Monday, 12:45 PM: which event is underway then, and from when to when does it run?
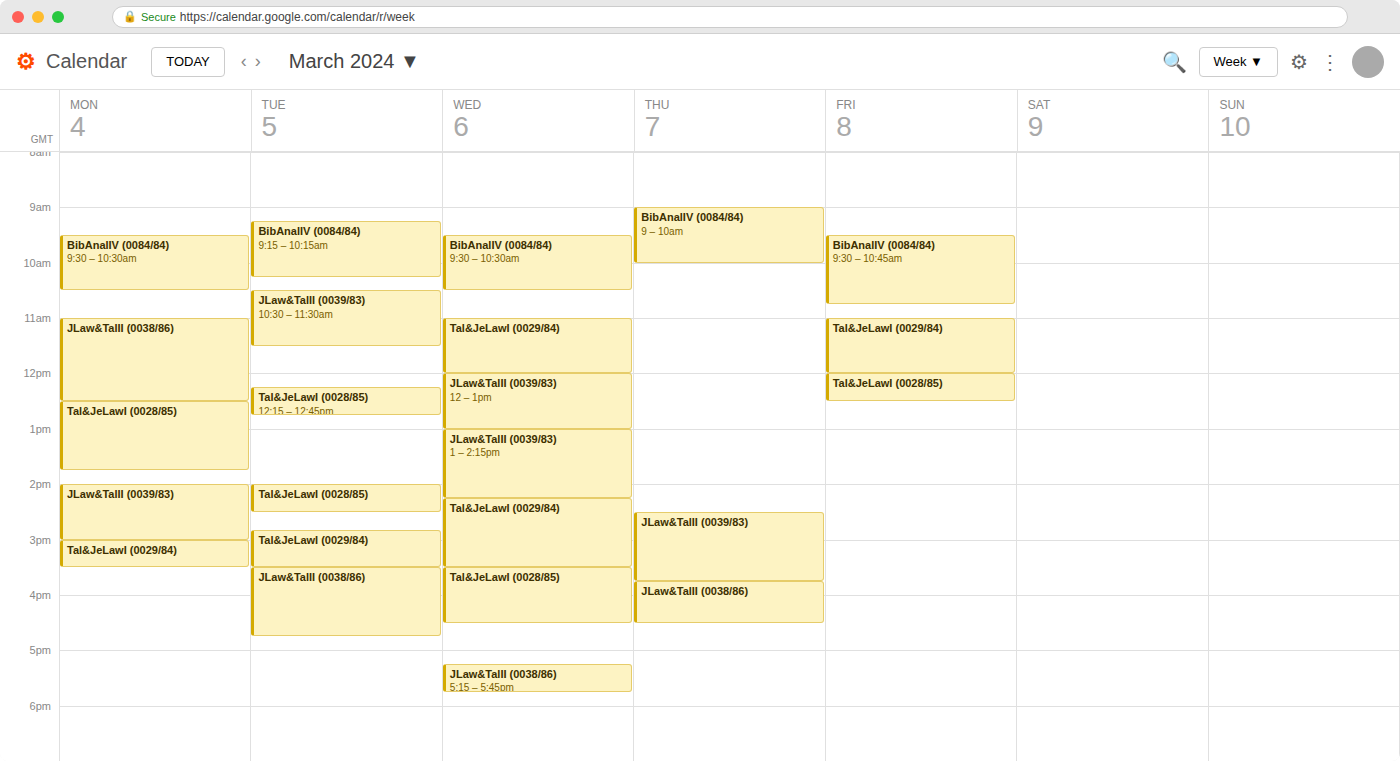
"Tal&JeLawI (0028/85)", 12:30 PM to 1:45 PM